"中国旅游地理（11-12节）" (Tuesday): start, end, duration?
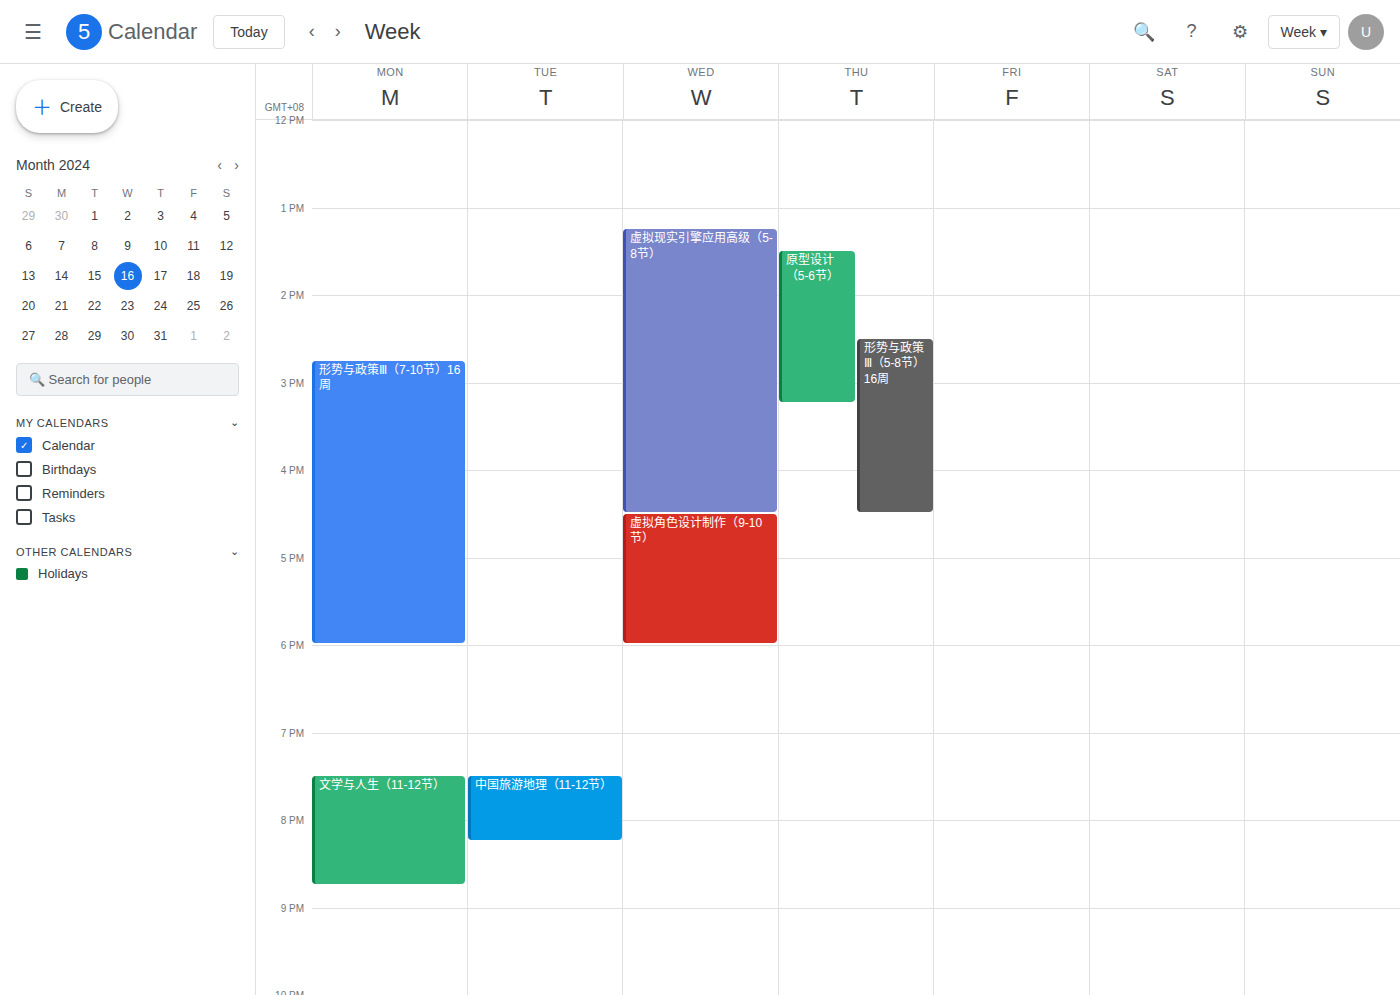
7:30 PM to 8:15 PM, 45 minutes